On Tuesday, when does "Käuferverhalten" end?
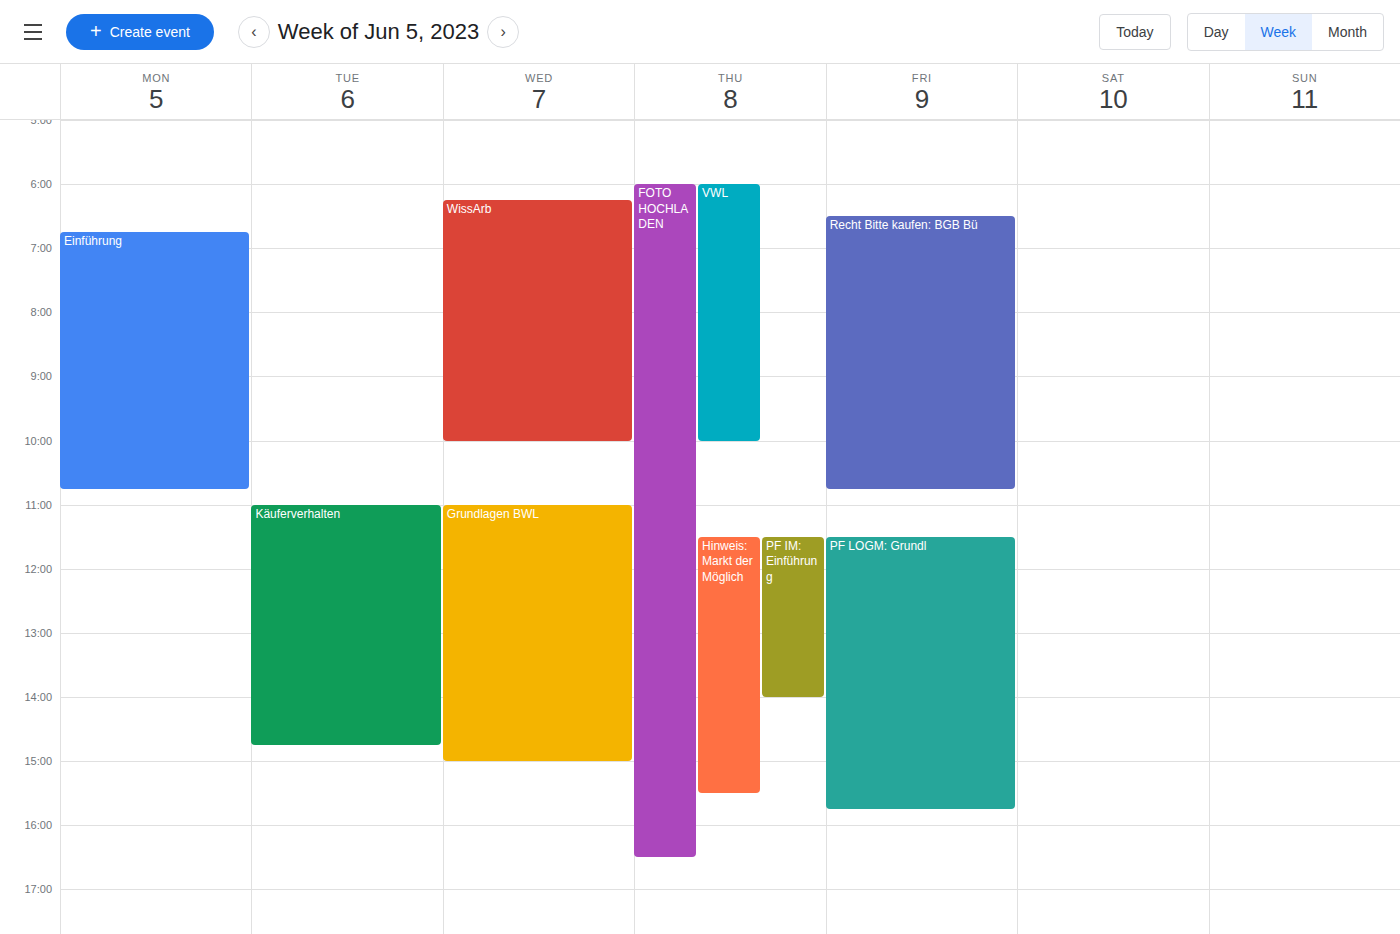
2:45 PM